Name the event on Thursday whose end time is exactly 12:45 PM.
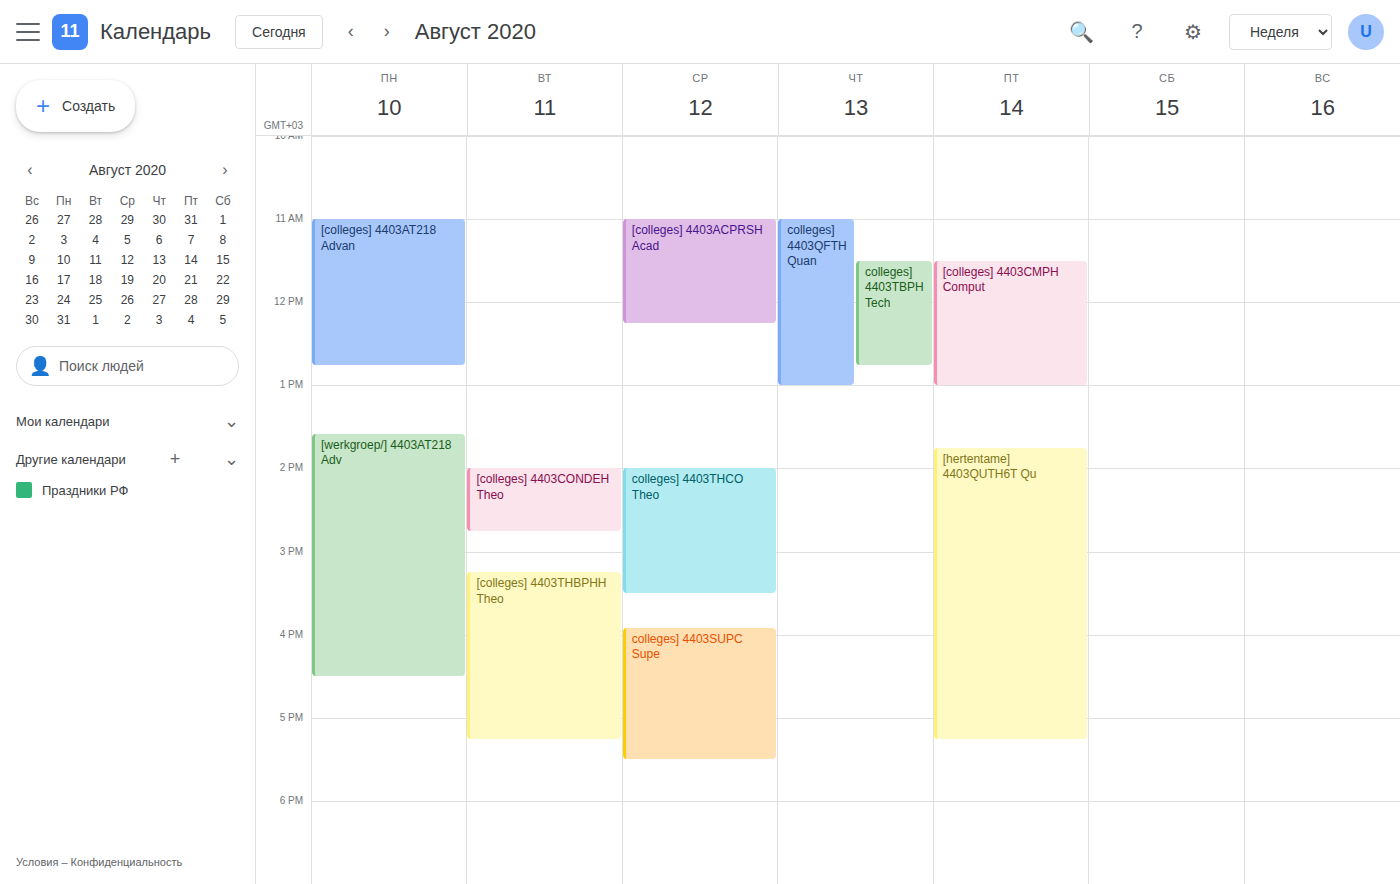
"colleges] 4403TBPH Tech"